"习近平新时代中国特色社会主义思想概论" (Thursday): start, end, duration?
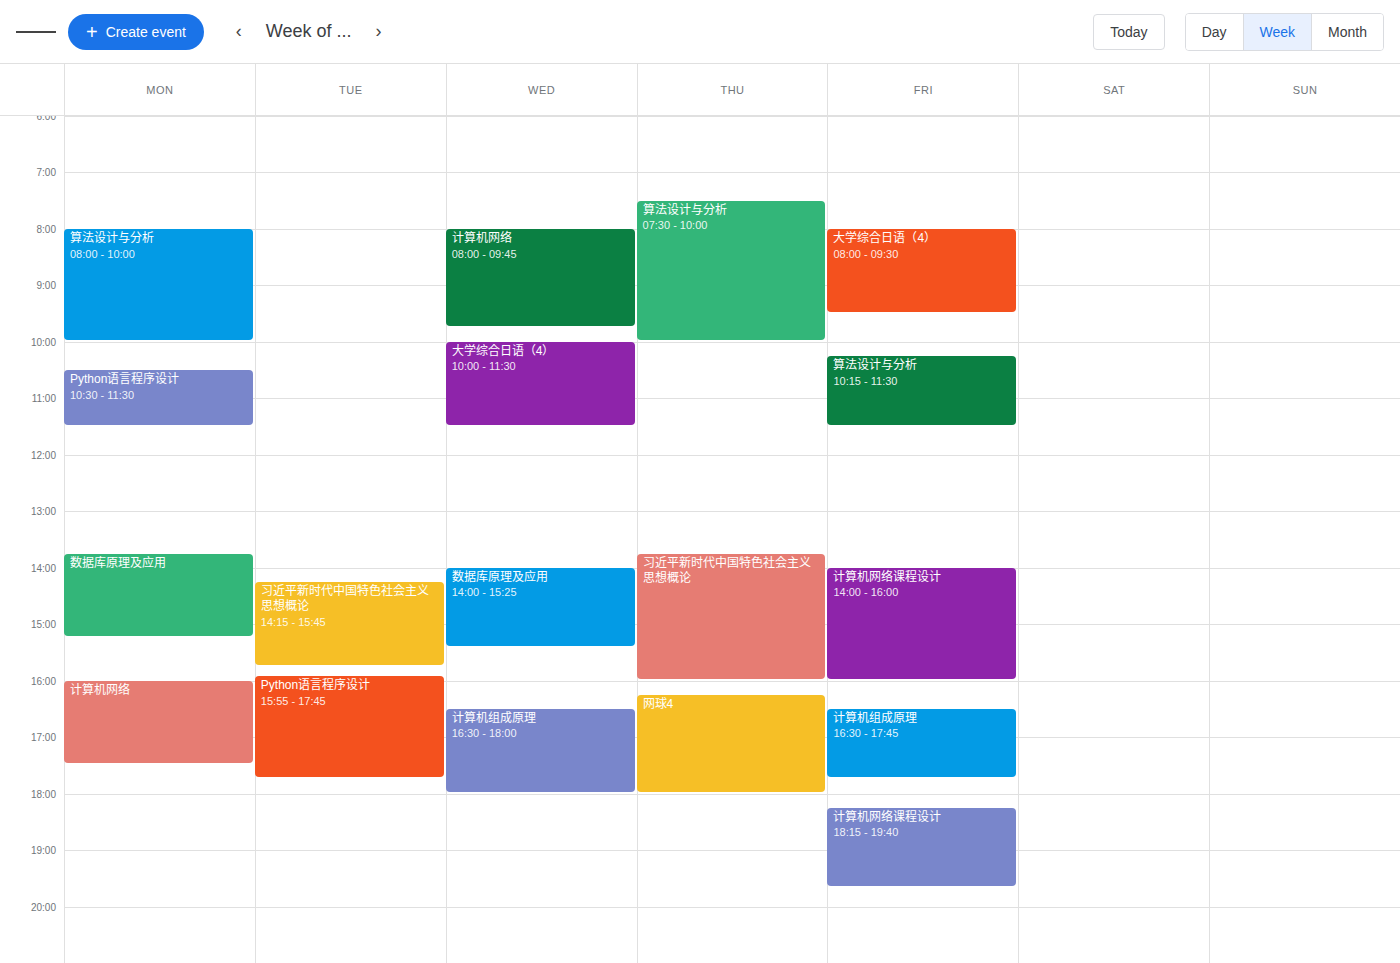
1:45 PM to 4:00 PM, 2 hours 15 minutes